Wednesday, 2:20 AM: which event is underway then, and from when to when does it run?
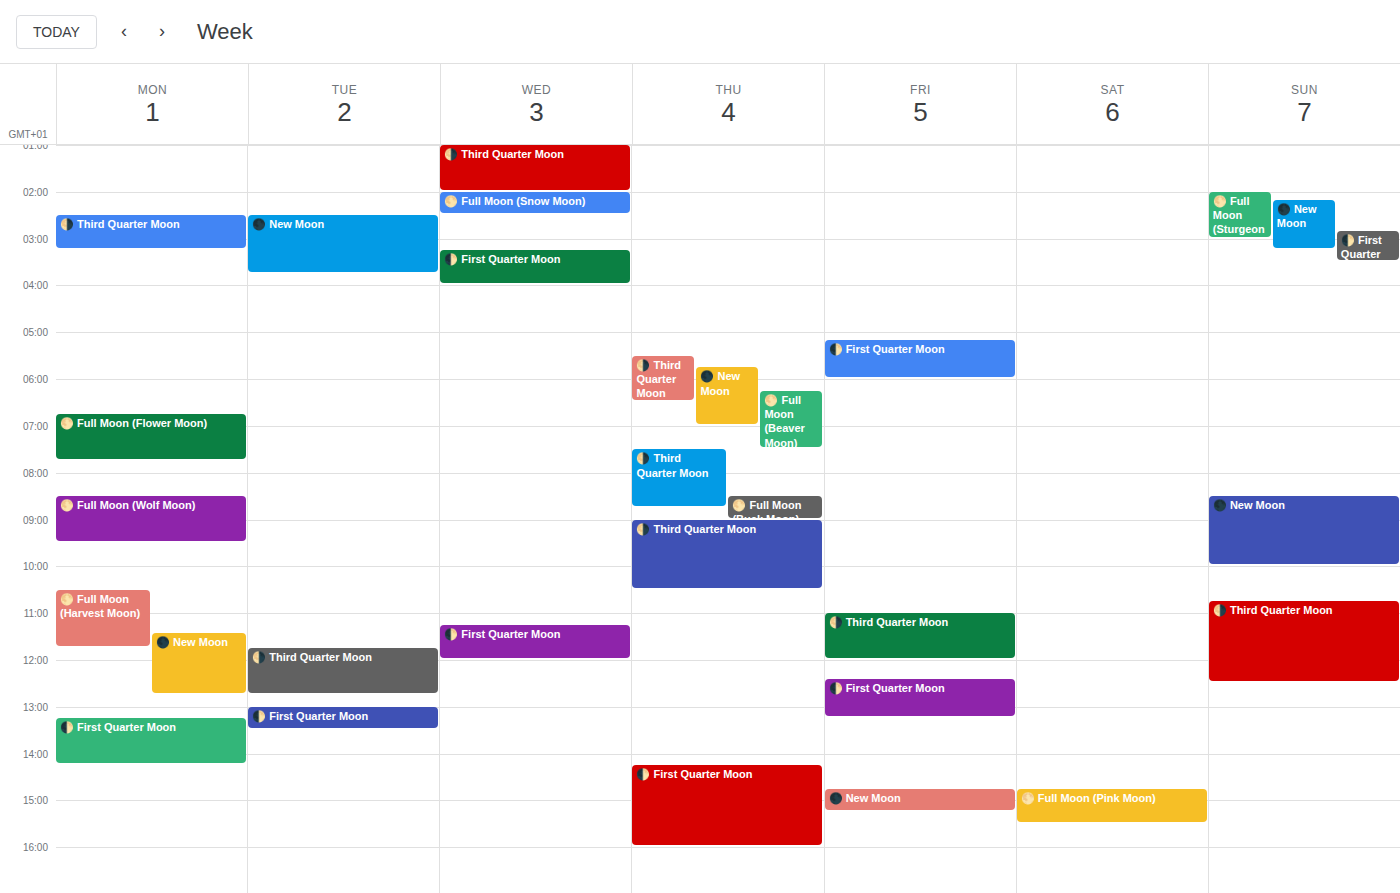
"🌕 Full Moon (Snow Moon)", 2:00 AM to 2:30 AM